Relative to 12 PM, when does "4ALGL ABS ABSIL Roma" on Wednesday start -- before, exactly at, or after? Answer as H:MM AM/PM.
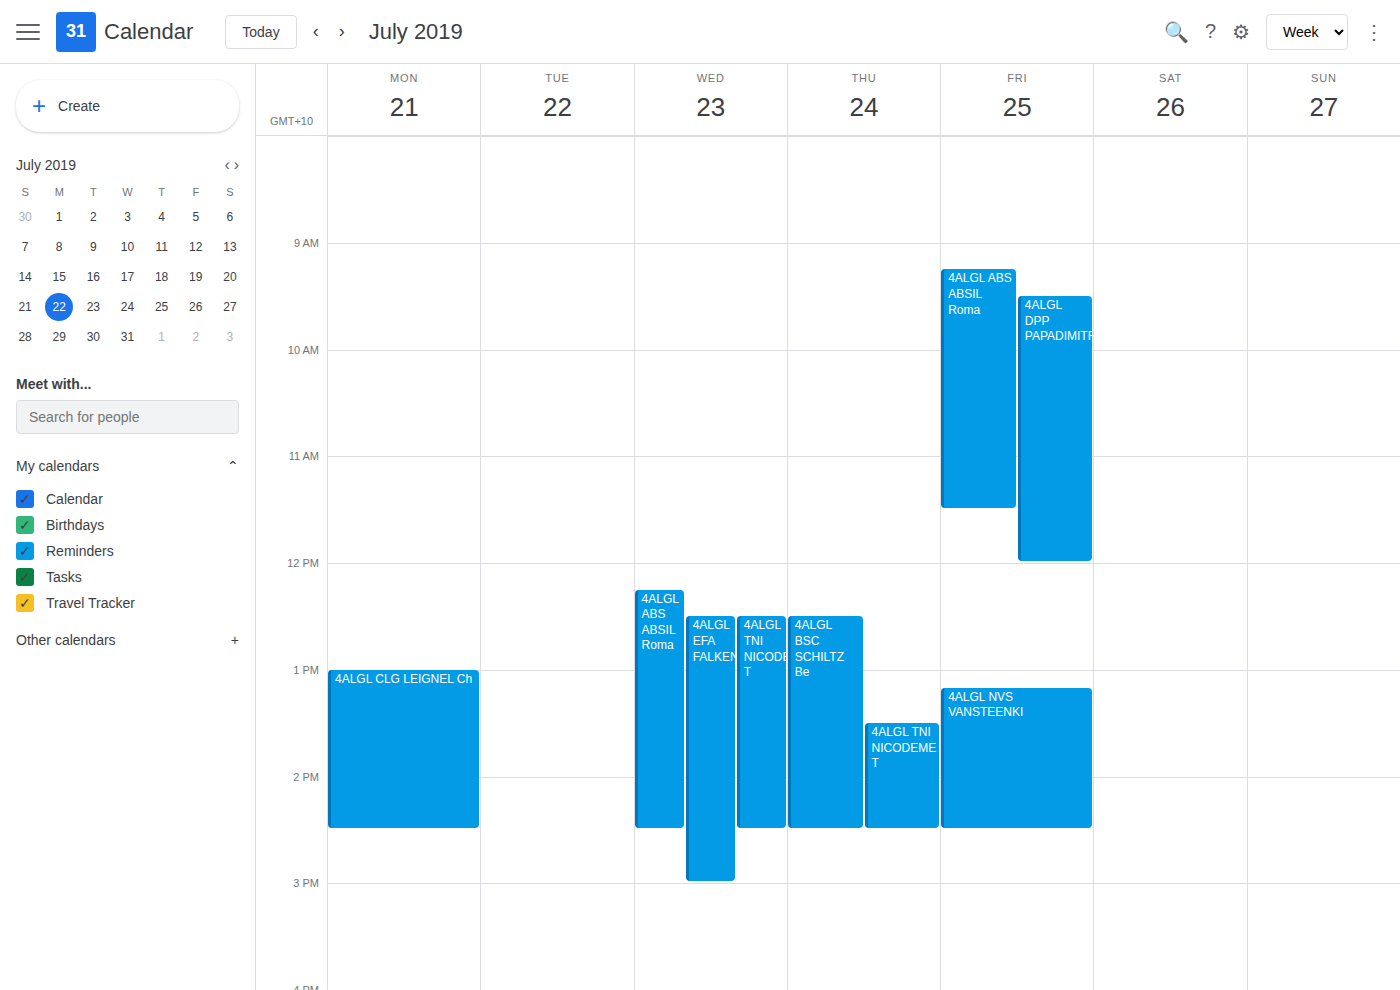
12:15 PM -- after 12 PM, 15 minutes below the 12 PM line.